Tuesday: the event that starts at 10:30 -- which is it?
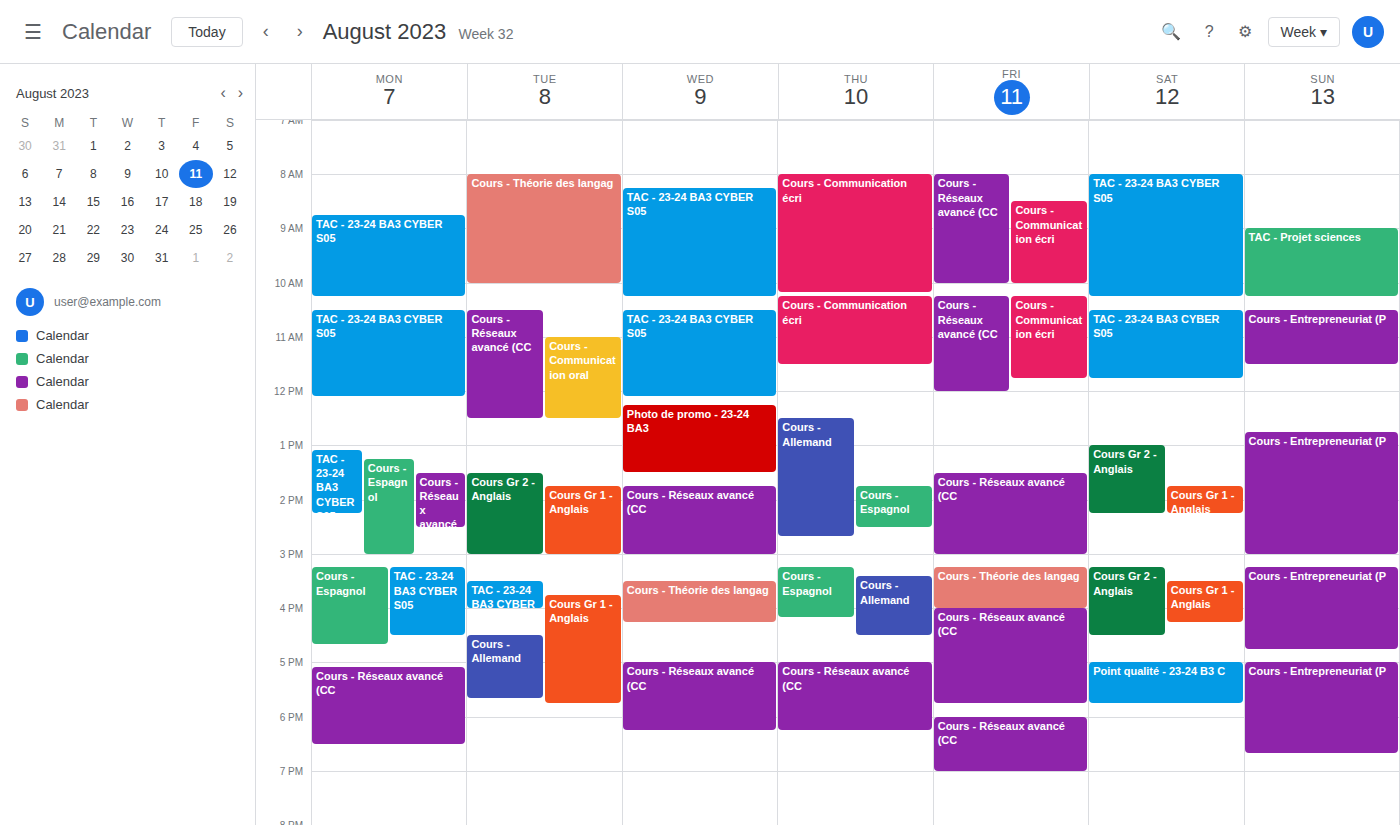
"Cours - Réseaux avancé (CC"